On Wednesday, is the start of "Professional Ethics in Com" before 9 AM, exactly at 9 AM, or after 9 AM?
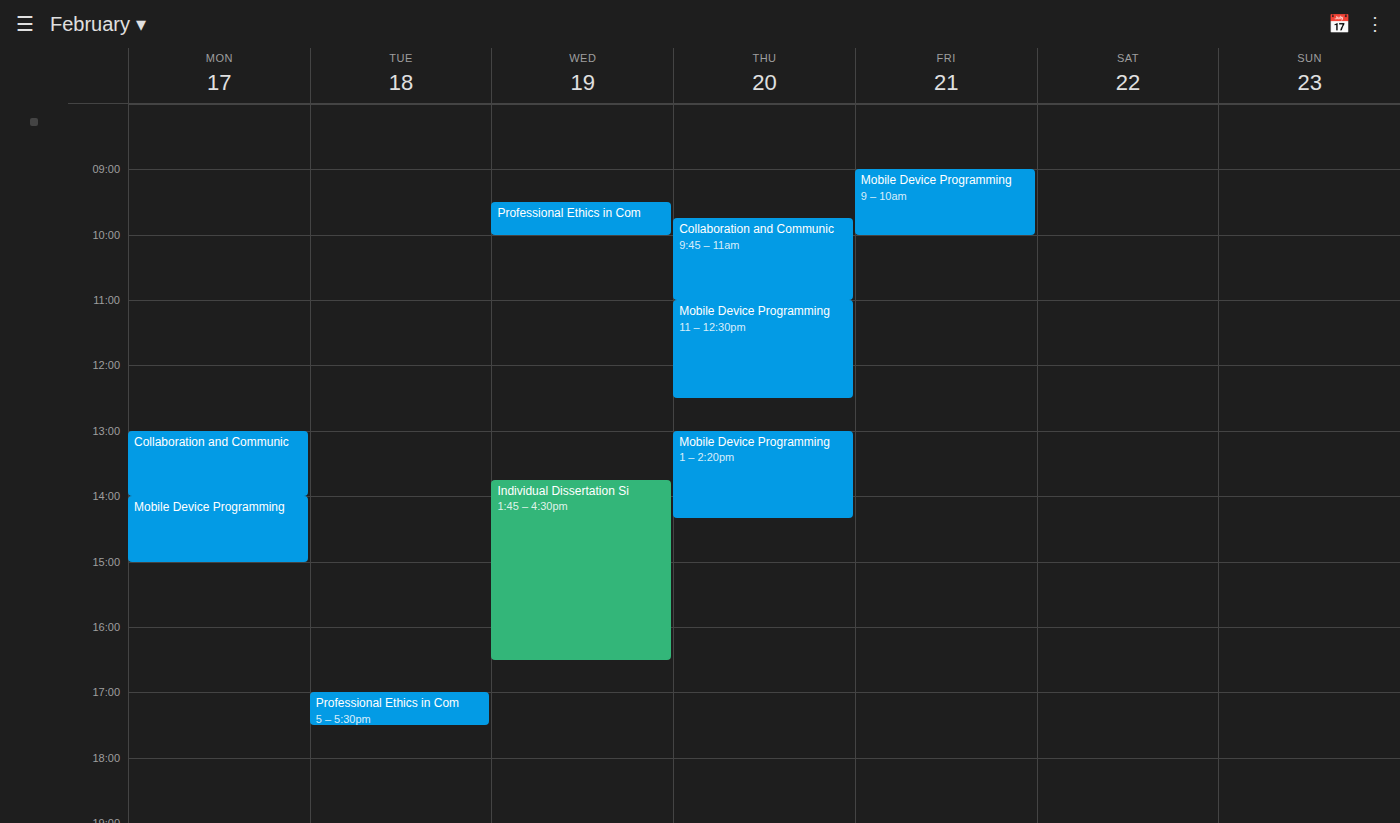
9:30 AM -- after 9 AM, 30 minutes below the 9 AM line.